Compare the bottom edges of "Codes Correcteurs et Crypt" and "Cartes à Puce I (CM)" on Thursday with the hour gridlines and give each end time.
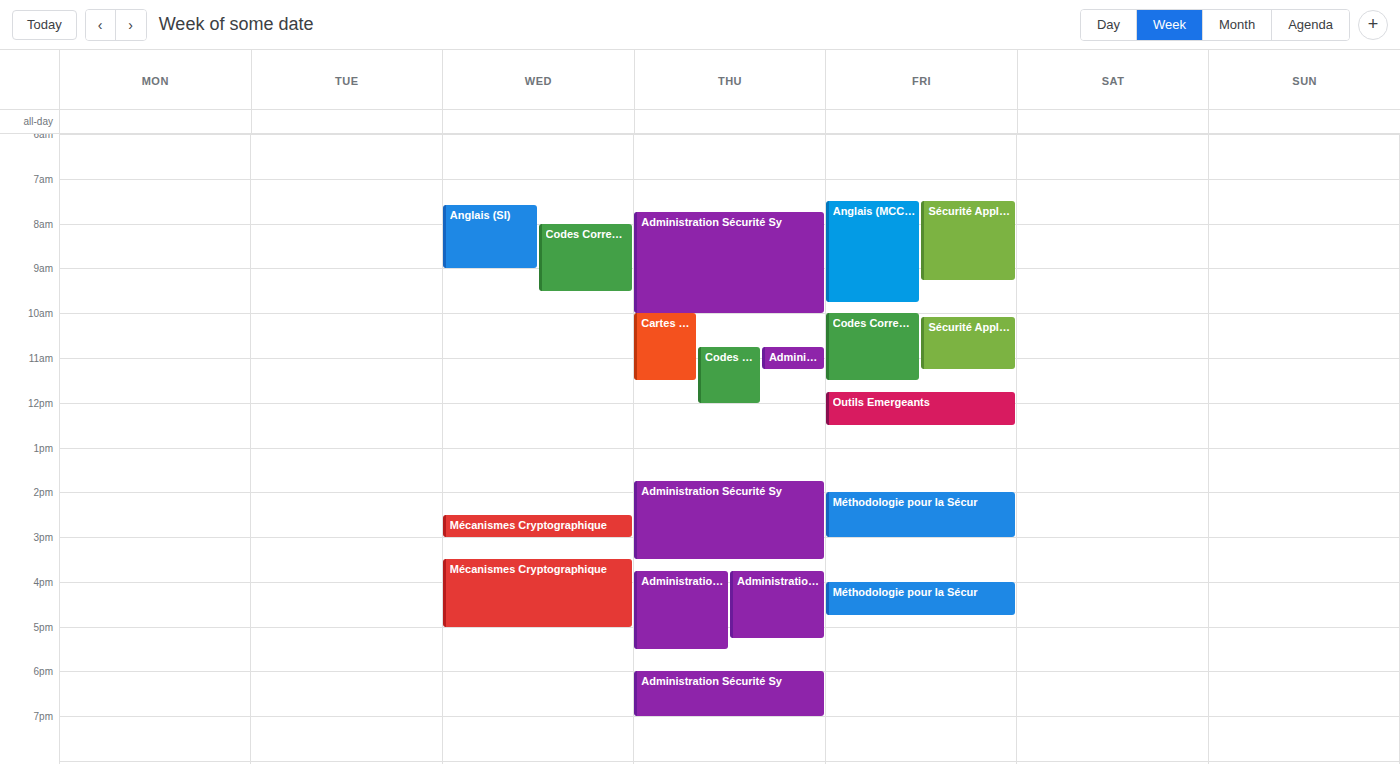
"Codes Correcteurs et Crypt": 12:00, exactly on the 12:00 line. "Cartes à Puce I (CM)": 11:30, halfway between the 11:00 and 12:00 lines.